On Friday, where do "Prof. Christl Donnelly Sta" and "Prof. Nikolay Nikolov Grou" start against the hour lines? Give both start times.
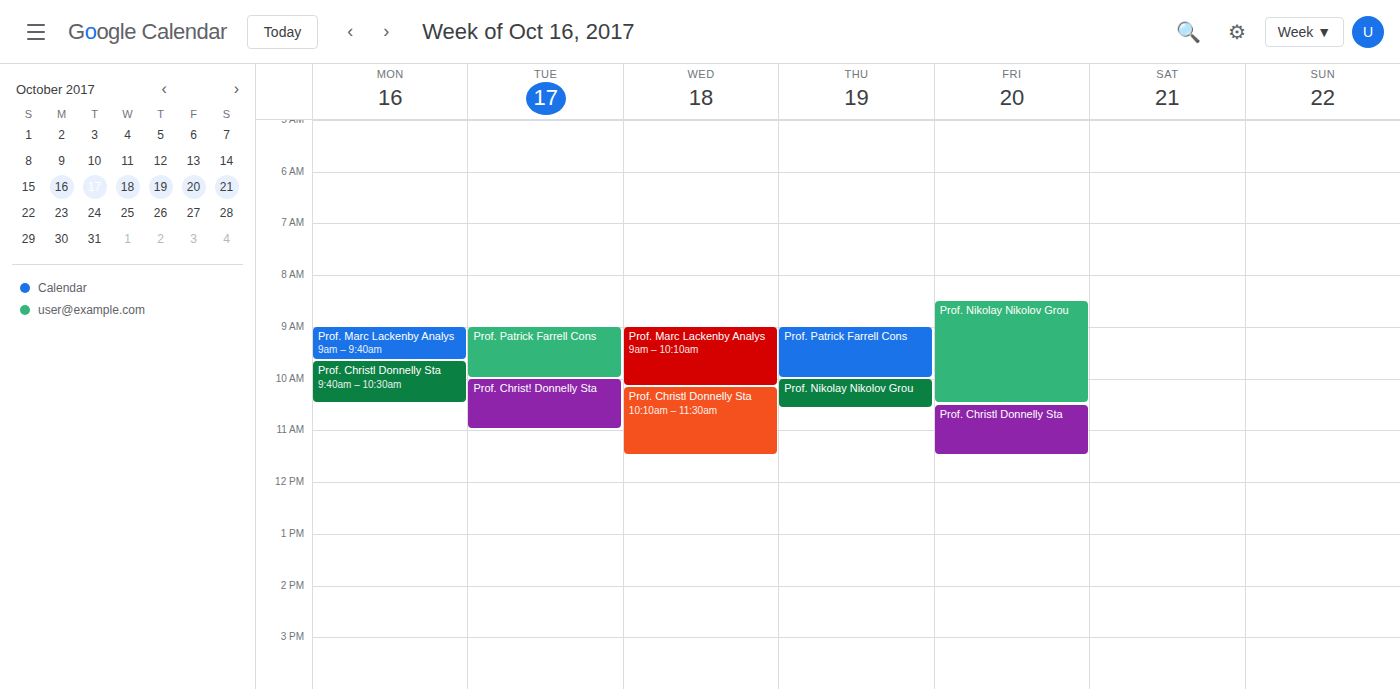
"Prof. Christl Donnelly Sta": 10:30 AM, halfway between the 10 AM and 11 AM lines. "Prof. Nikolay Nikolov Grou": 8:30 AM, halfway between the 8 AM and 9 AM lines.